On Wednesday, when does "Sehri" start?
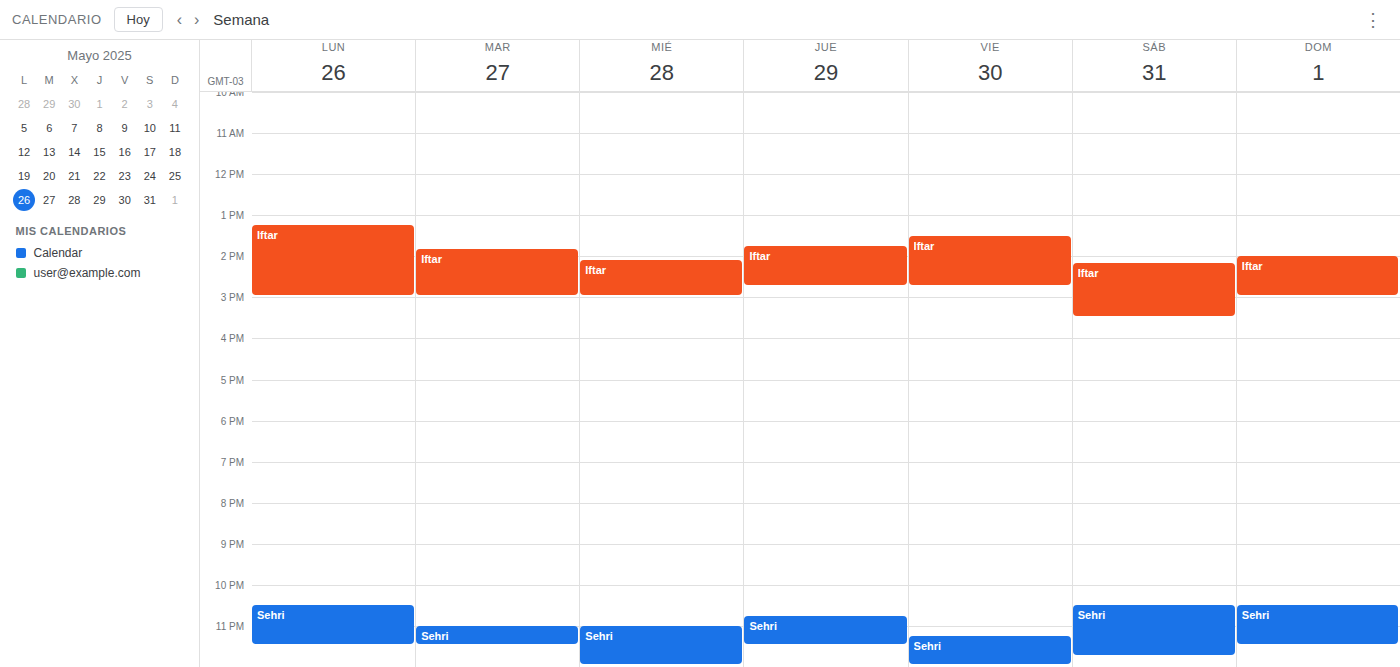
11:00 PM